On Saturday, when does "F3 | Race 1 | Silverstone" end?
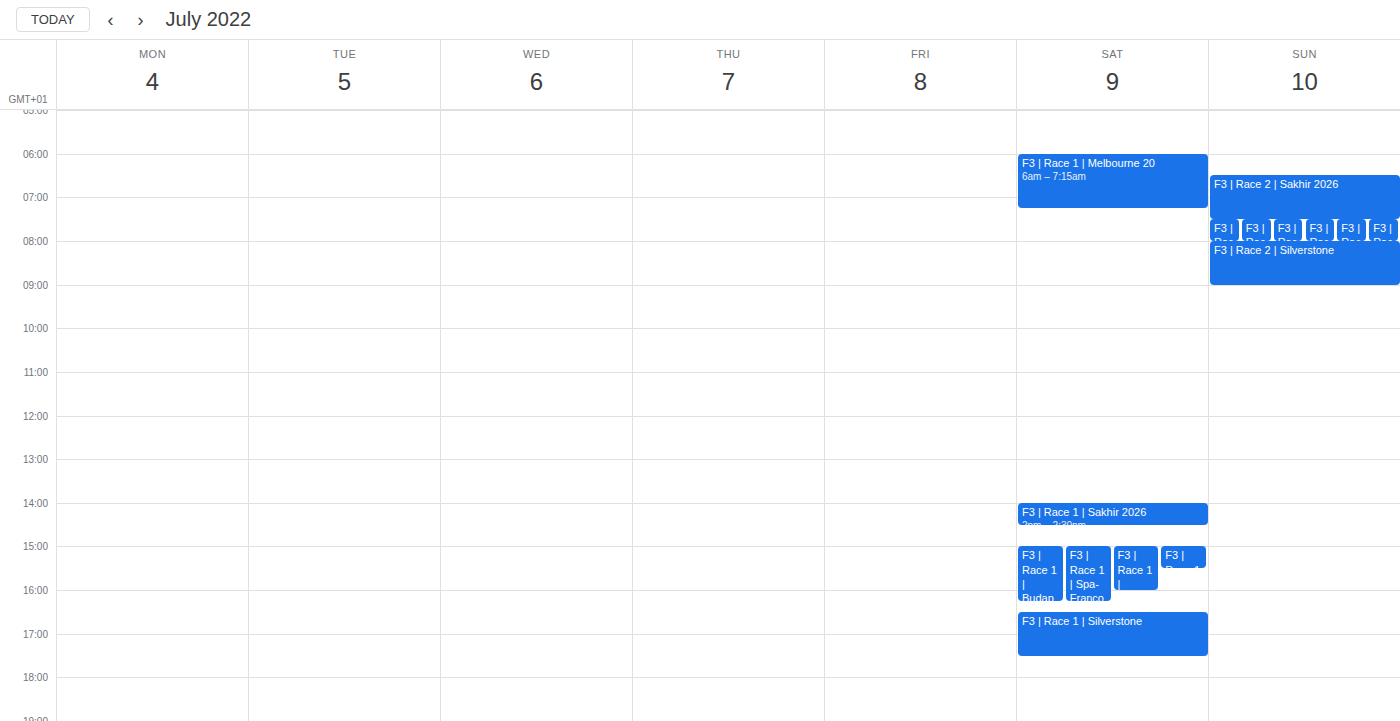
5:30 PM